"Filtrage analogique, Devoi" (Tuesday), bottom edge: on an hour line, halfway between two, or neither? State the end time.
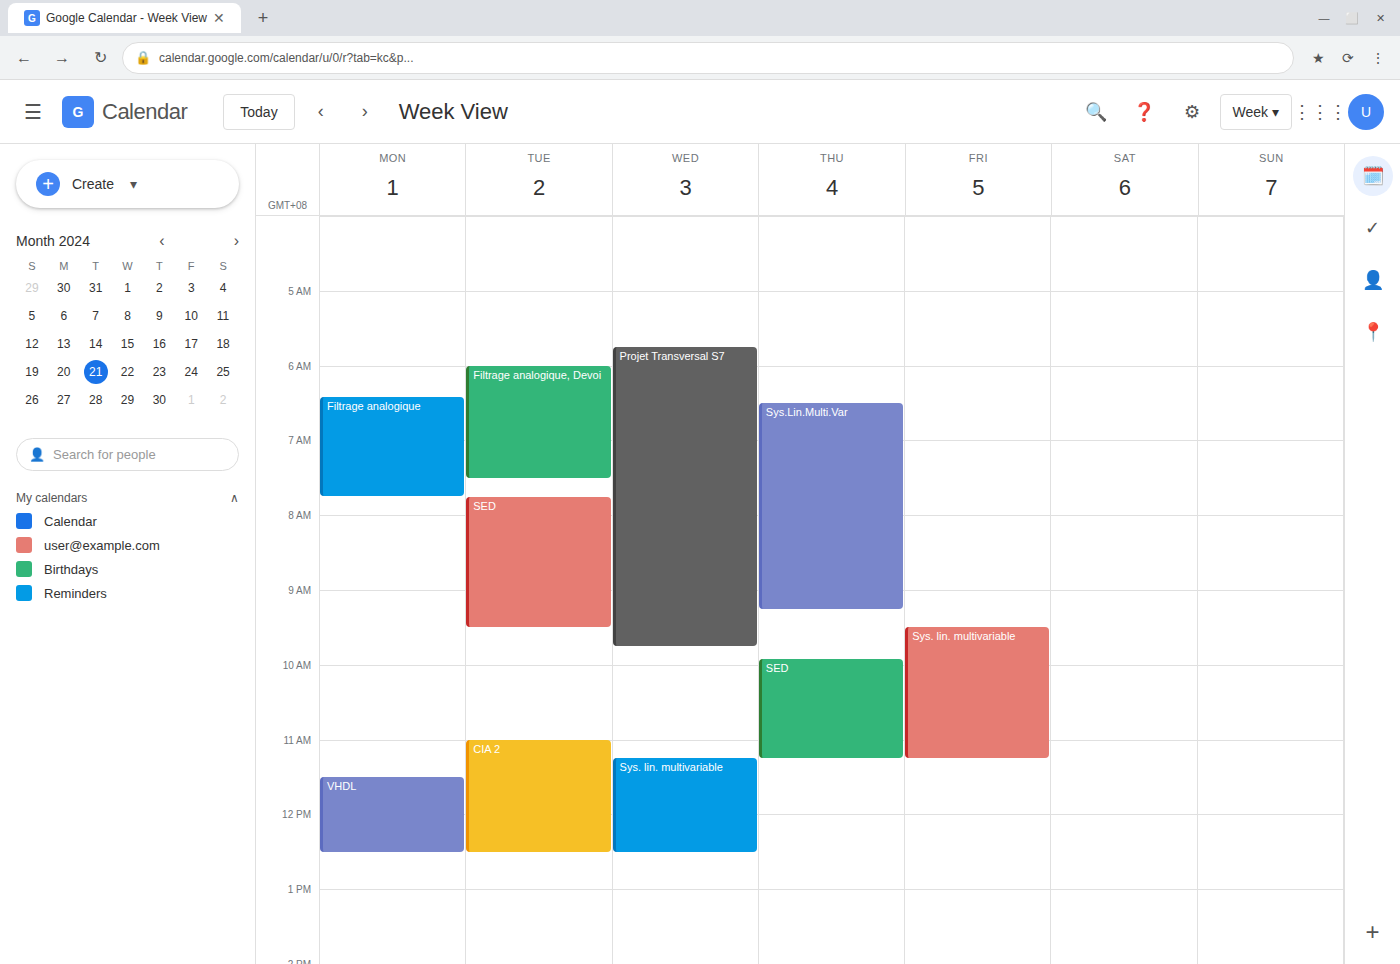
7:30 AM -- halfway between the 7 AM and 8 AM lines.